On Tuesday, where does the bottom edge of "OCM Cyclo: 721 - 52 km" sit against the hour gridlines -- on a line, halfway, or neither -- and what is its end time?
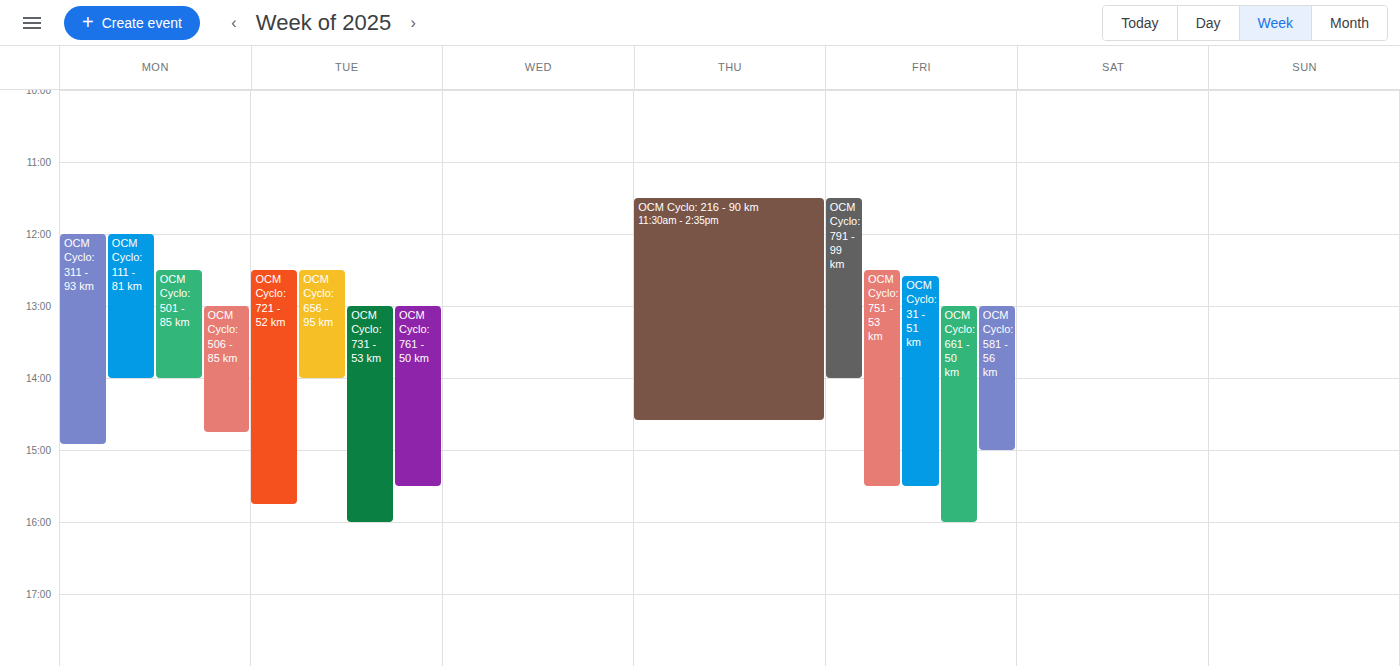
3:45 PM -- neither: three quarters of the way from the 3 PM line to the 4 PM line.